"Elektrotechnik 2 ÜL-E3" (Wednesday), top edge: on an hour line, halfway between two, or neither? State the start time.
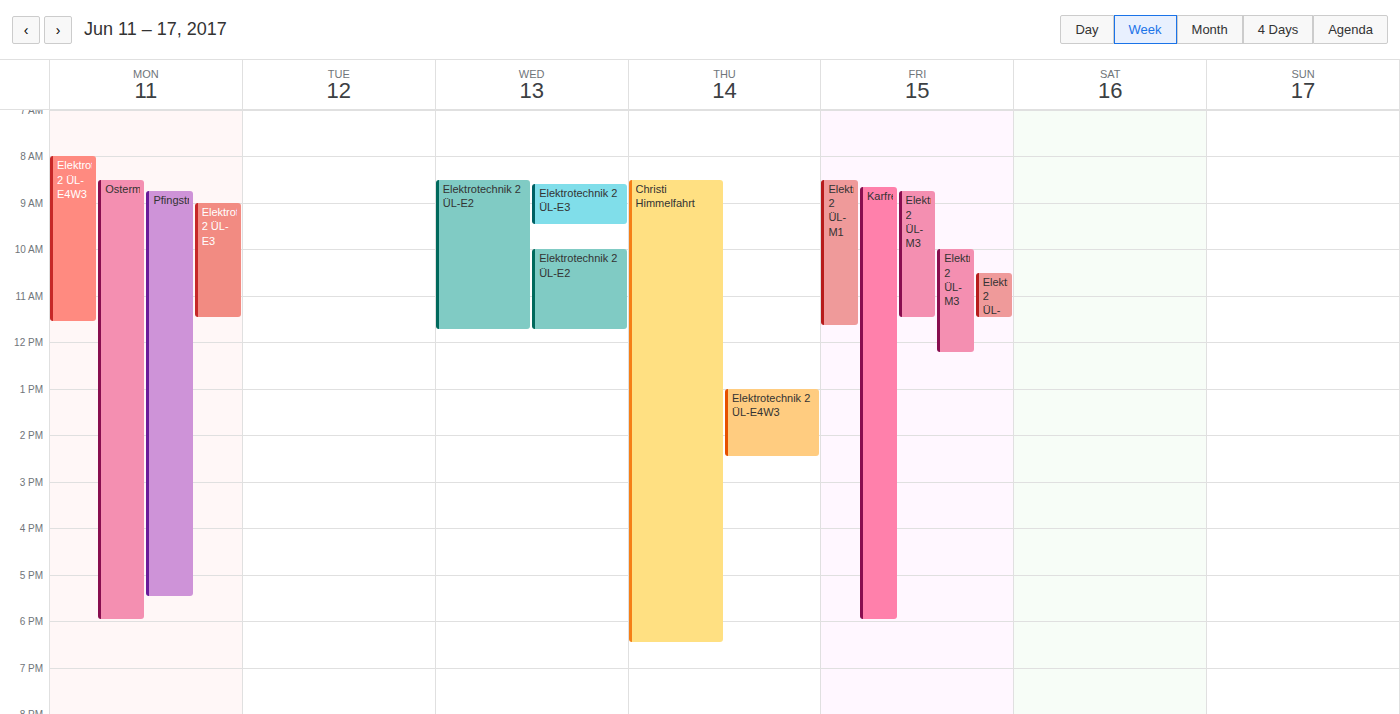
08:35 -- neither: 35 minutes below the 08:00 line and 25 minutes above the 09:00 line.